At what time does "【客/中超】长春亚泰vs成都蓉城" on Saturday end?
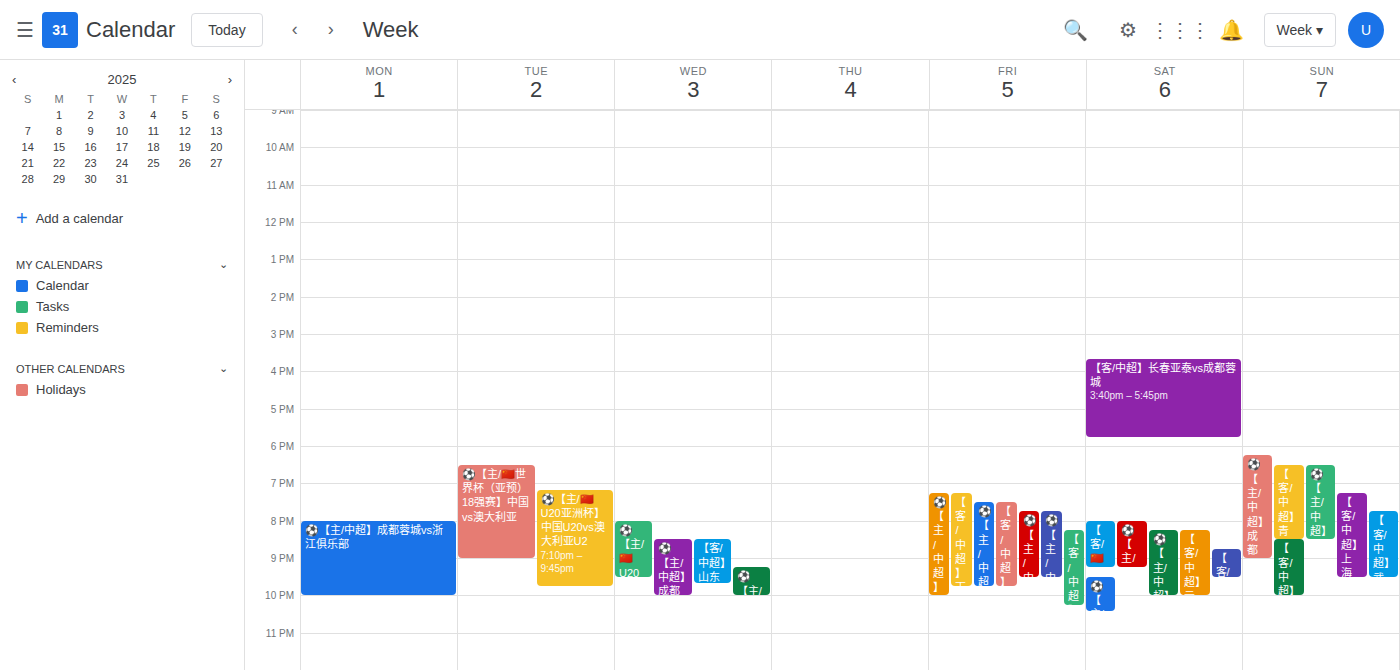
5:45 PM